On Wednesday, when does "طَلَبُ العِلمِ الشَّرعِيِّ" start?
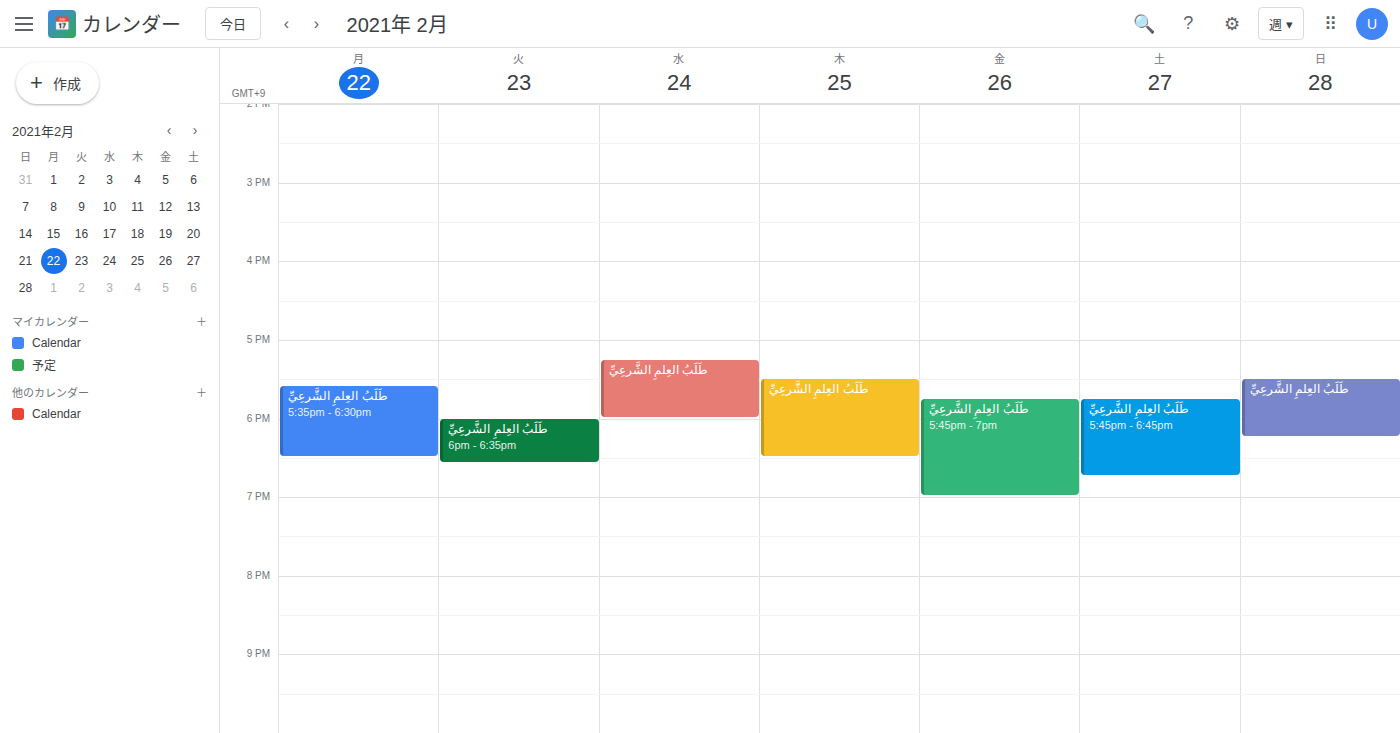
5:15 PM